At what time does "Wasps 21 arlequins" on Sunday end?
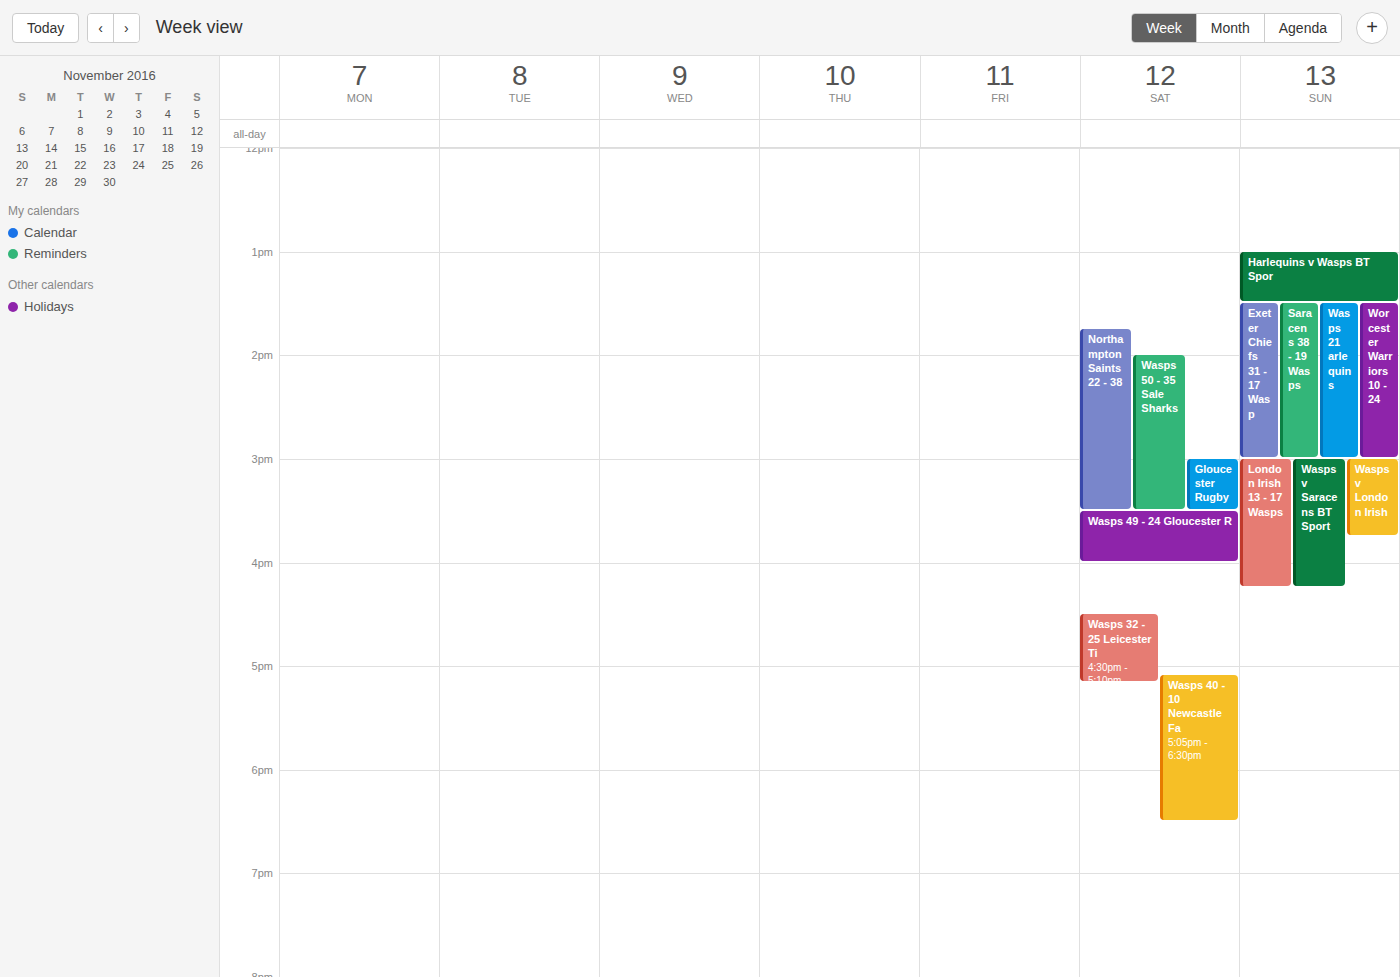
3:00 PM